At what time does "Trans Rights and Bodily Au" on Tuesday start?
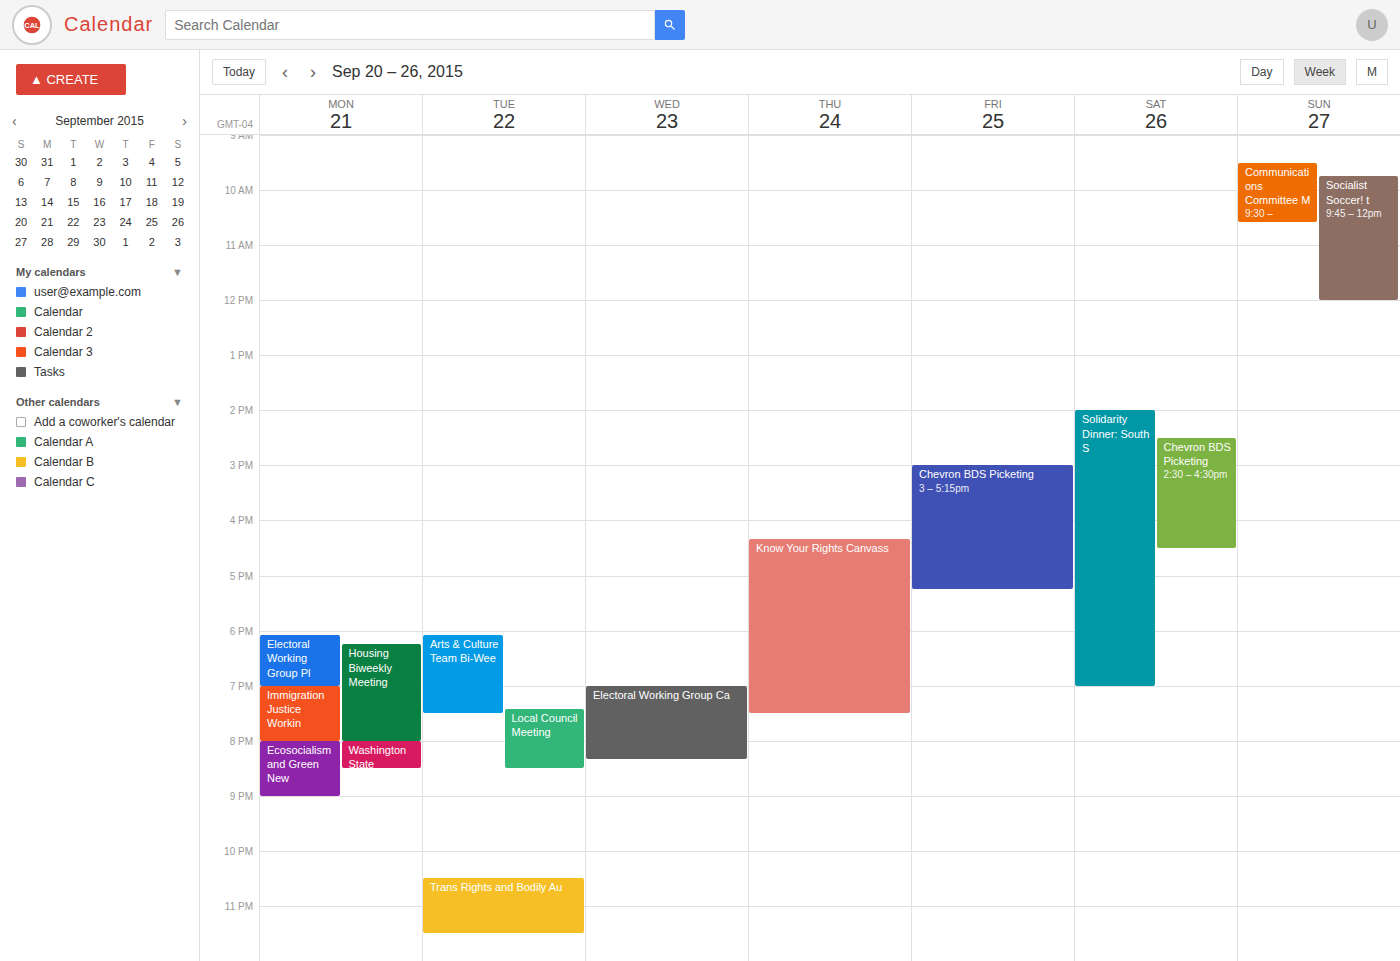
10:30 PM